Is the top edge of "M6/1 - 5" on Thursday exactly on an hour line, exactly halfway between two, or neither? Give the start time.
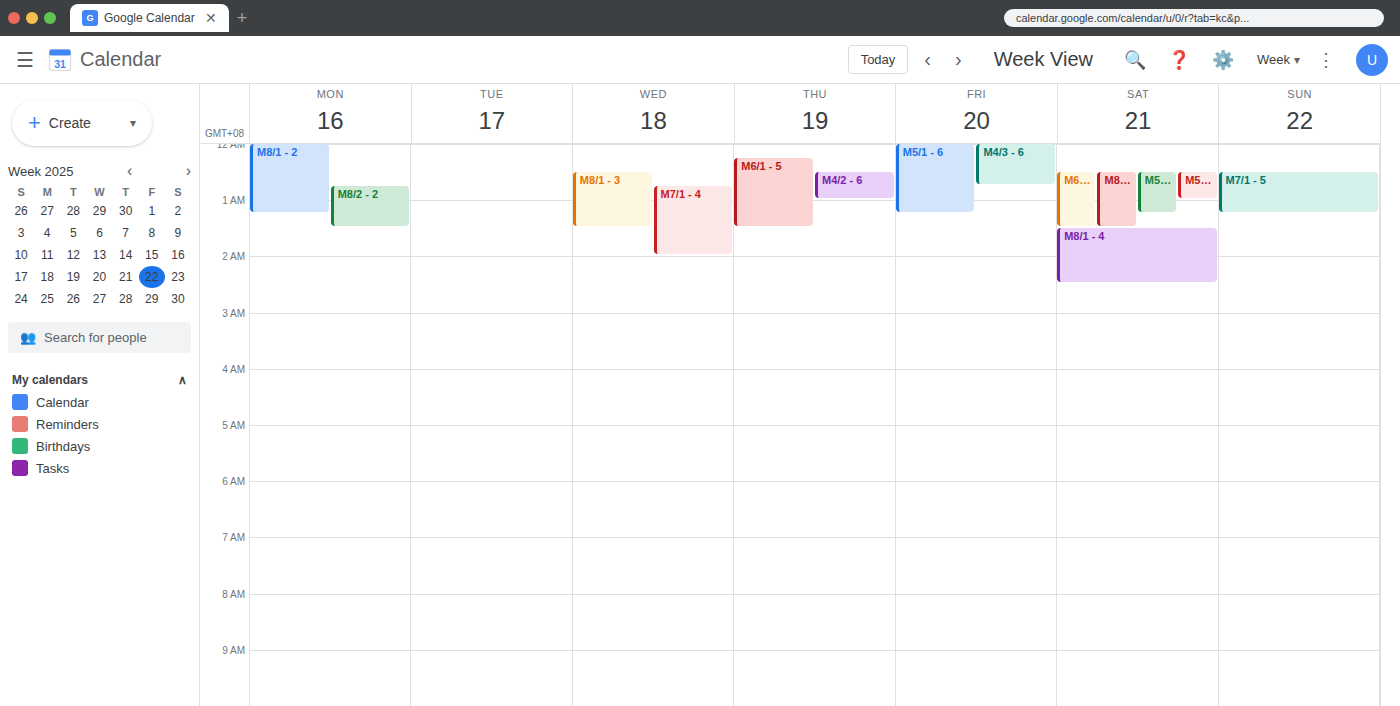
12:15 AM -- neither: a quarter of the way from the 12 AM line to the 1 AM line.